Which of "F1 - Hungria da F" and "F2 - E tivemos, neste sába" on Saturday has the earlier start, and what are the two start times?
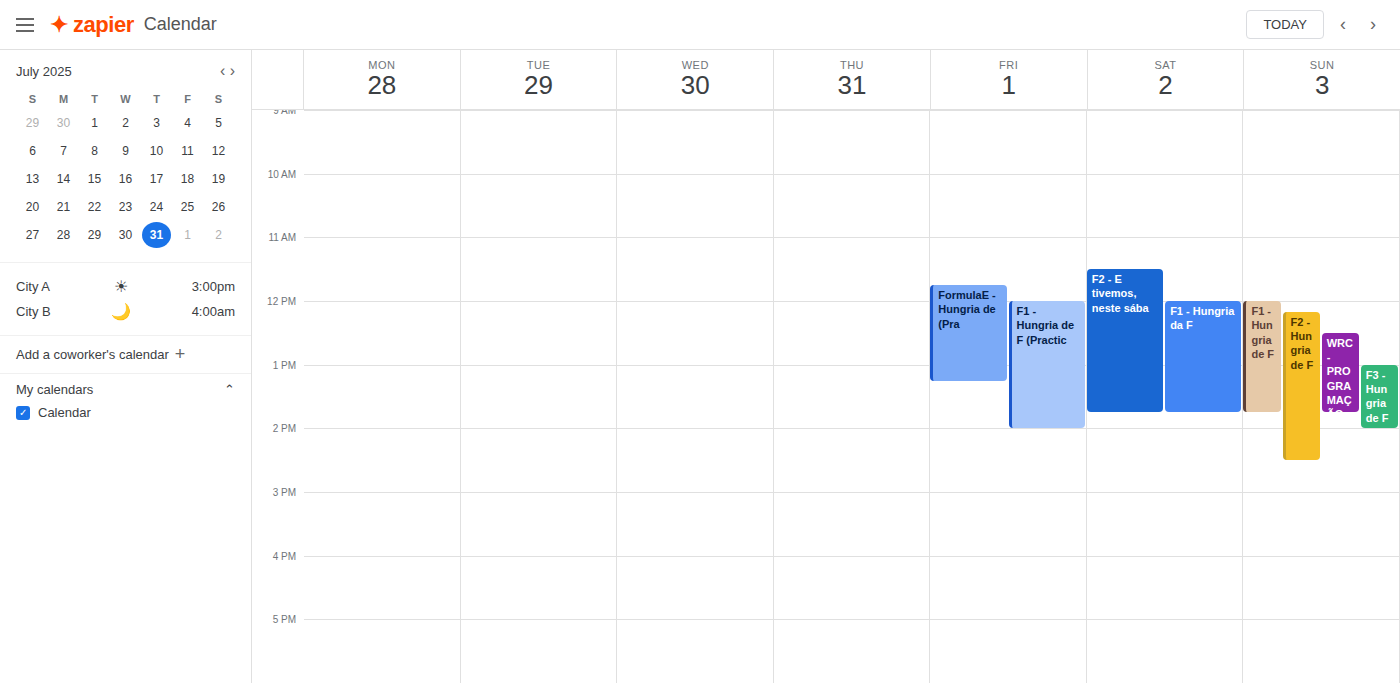
"F2 - E tivemos, neste sába" 11:30; "F1 - Hungria da F" 12:00.